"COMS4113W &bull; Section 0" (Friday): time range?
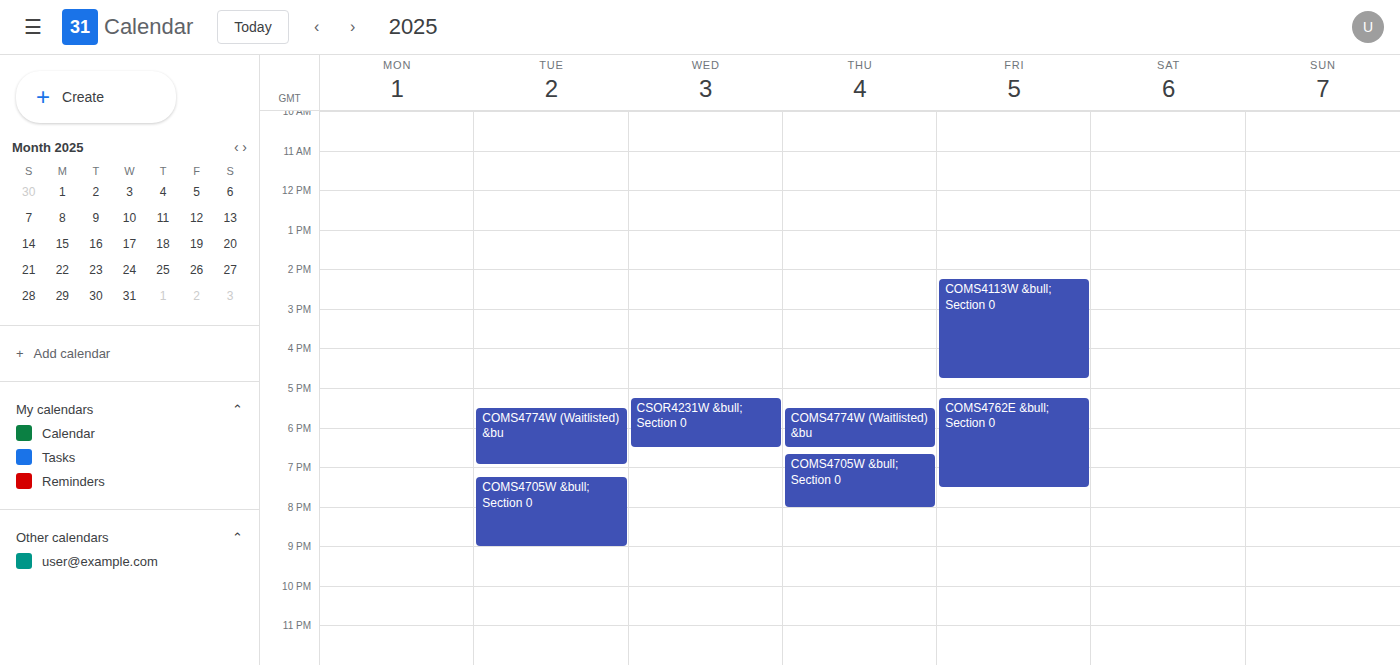
2:15 PM to 4:45 PM